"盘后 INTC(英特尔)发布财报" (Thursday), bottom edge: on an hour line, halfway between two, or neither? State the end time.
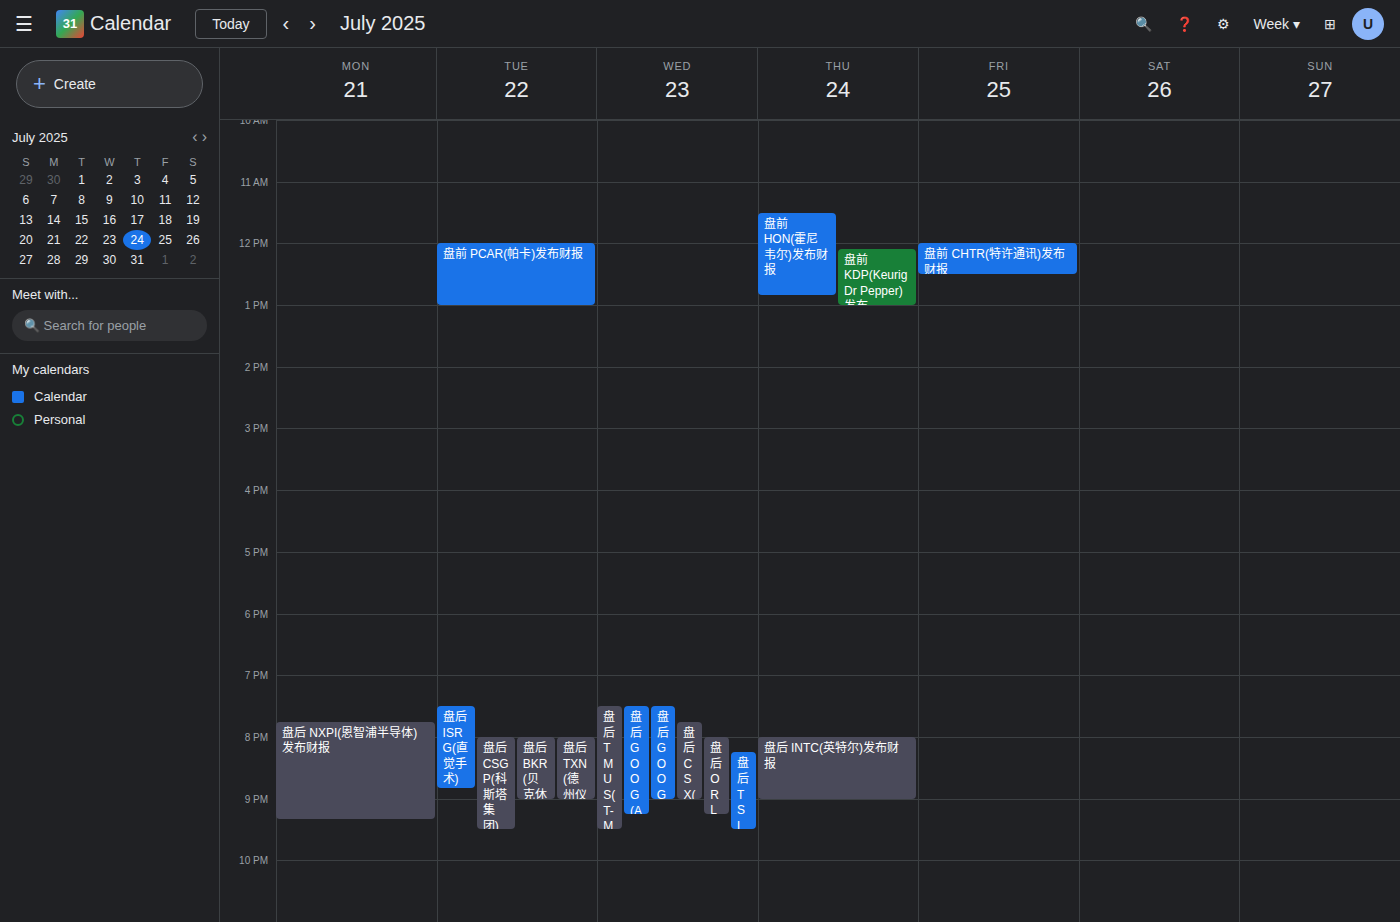
9:00 PM -- exactly on the 9 PM line.